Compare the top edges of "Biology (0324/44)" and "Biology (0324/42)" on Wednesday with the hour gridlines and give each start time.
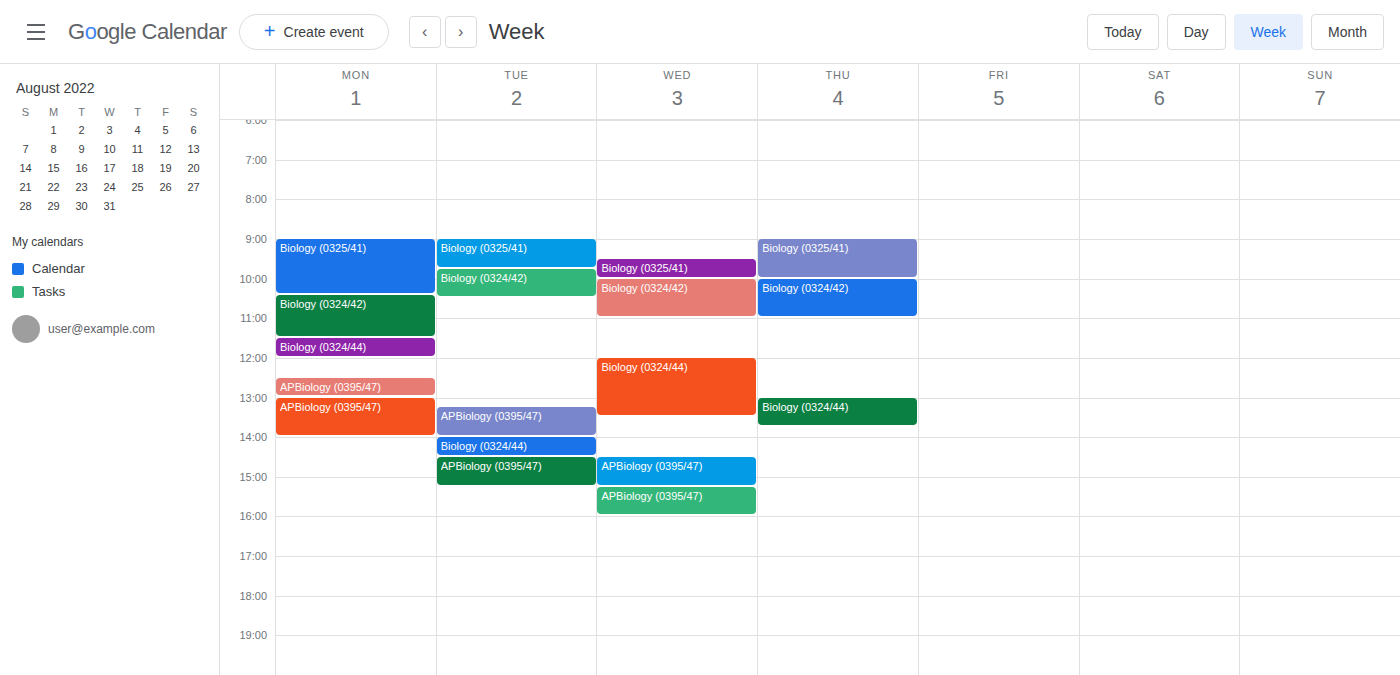
"Biology (0324/44)": 12:00 PM, exactly on the 12 PM line. "Biology (0324/42)": 10:00 AM, exactly on the 10 AM line.